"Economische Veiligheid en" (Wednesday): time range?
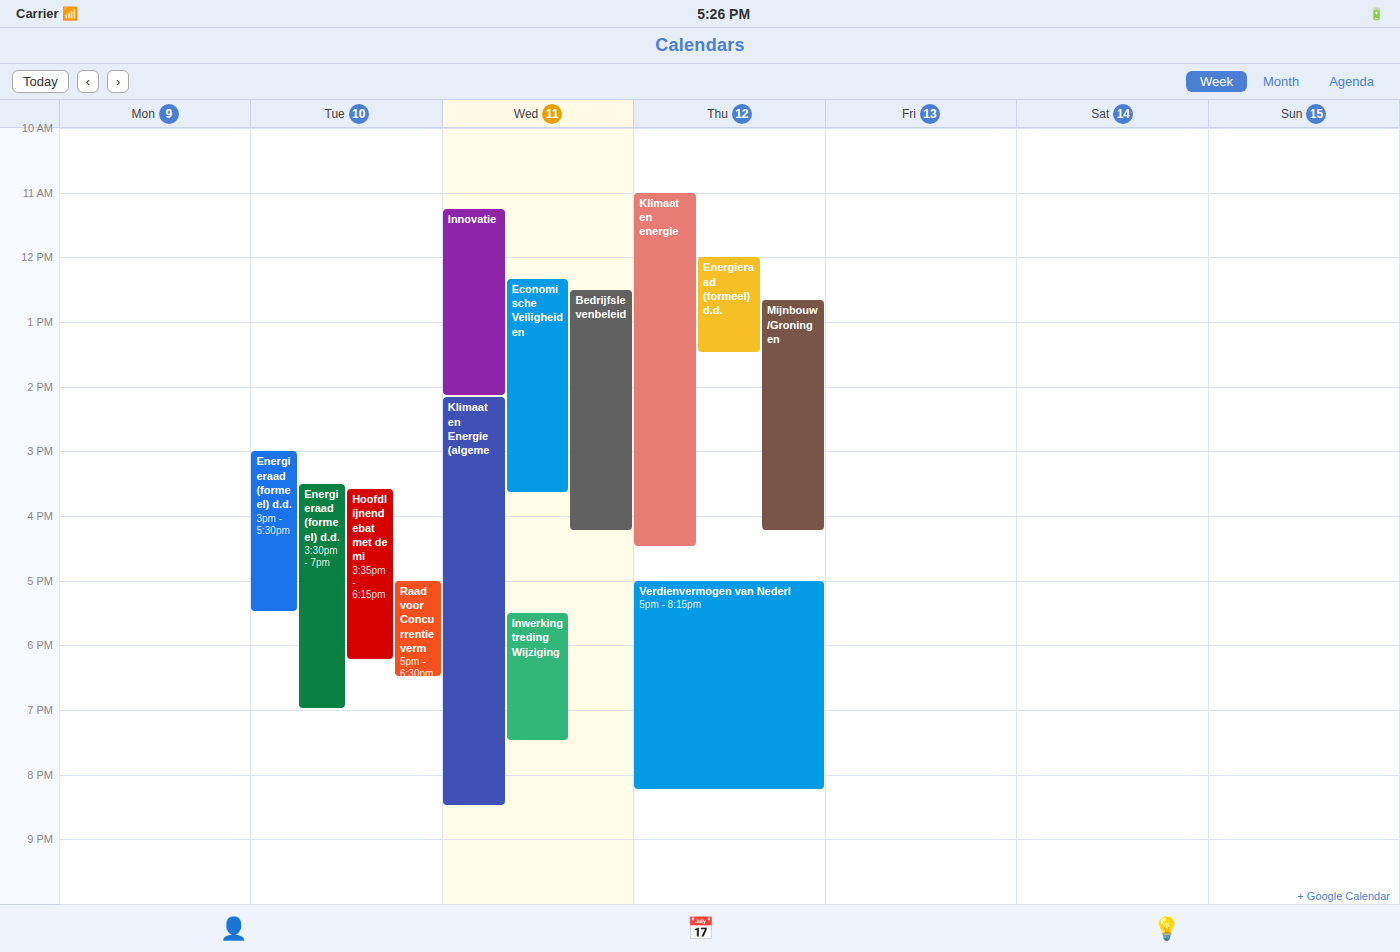
12:20 PM to 3:40 PM